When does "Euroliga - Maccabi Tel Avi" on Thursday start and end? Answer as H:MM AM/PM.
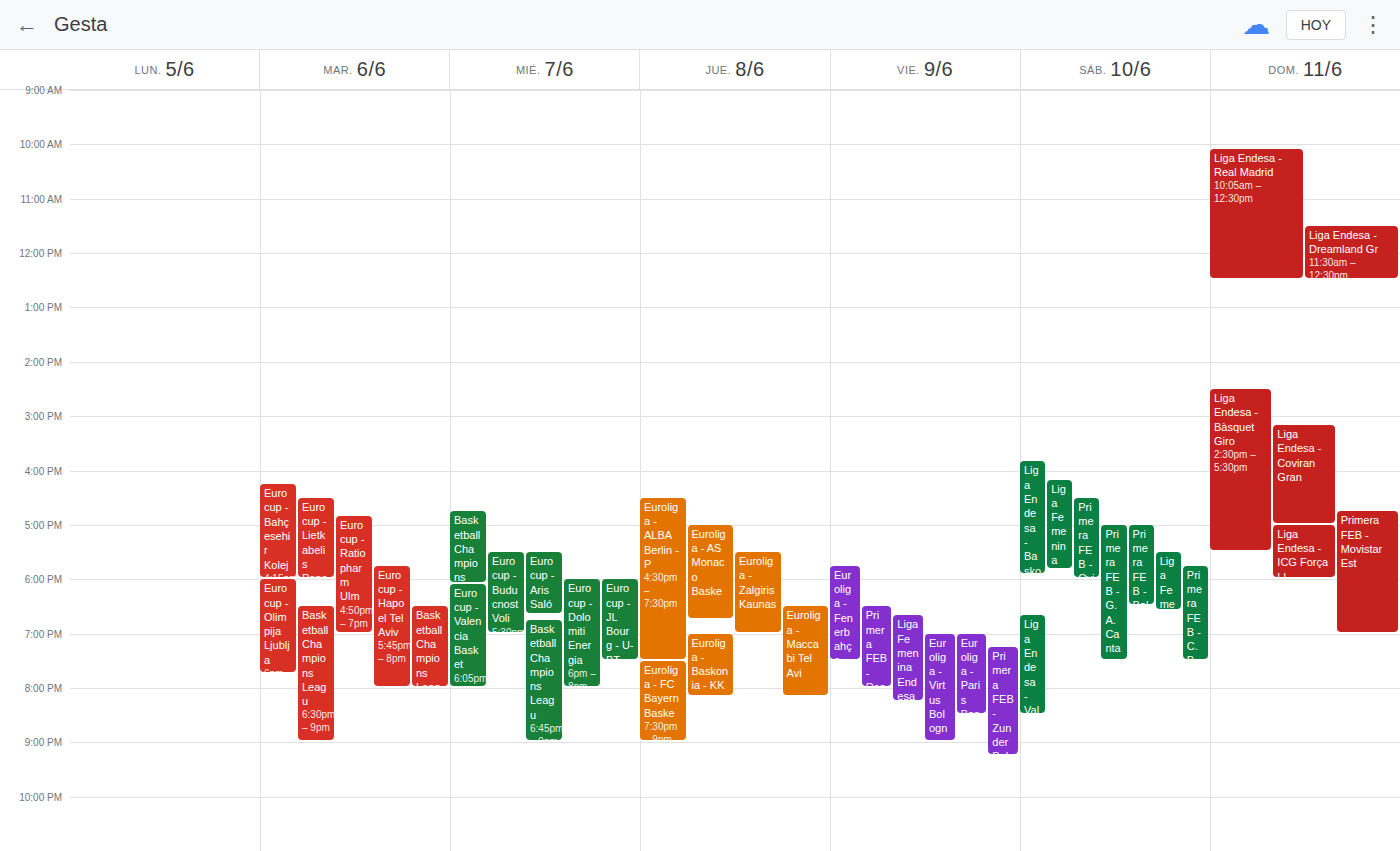
6:30 PM to 8:10 PM